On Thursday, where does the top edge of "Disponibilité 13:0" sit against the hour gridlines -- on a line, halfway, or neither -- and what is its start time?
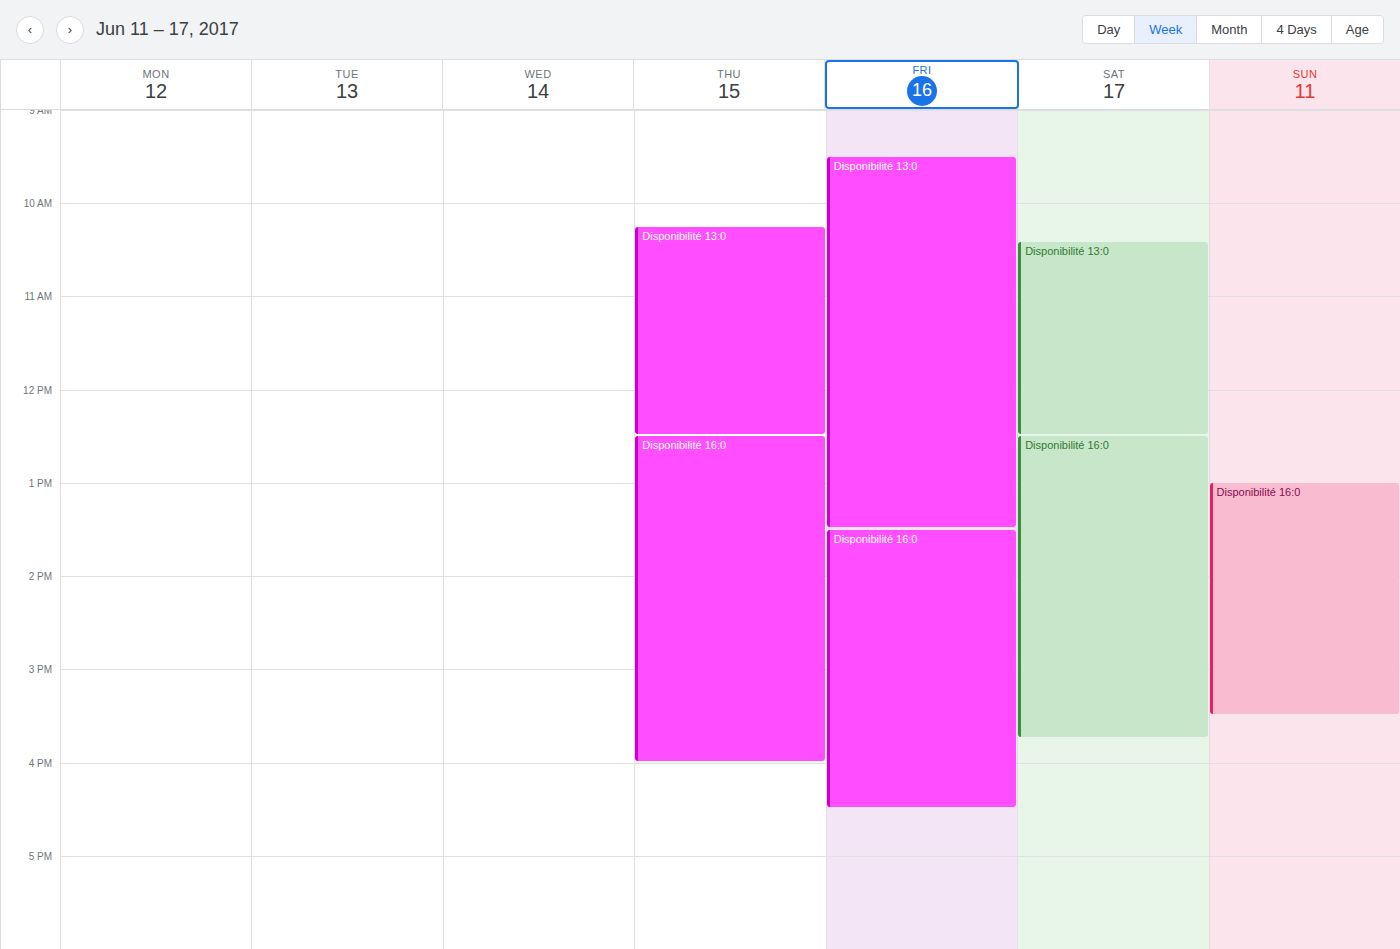
10:15 AM -- neither: a quarter of the way from the 10 AM line to the 11 AM line.